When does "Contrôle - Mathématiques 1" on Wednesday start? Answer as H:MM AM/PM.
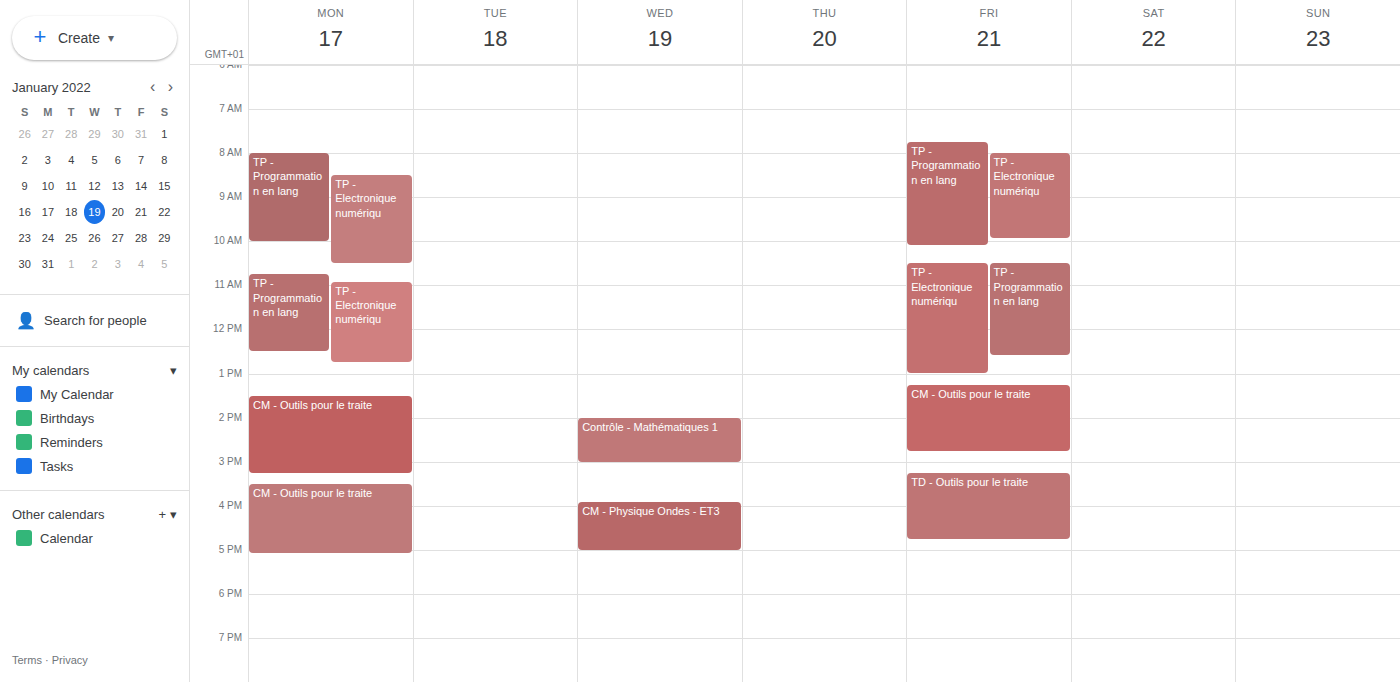
2:00 PM